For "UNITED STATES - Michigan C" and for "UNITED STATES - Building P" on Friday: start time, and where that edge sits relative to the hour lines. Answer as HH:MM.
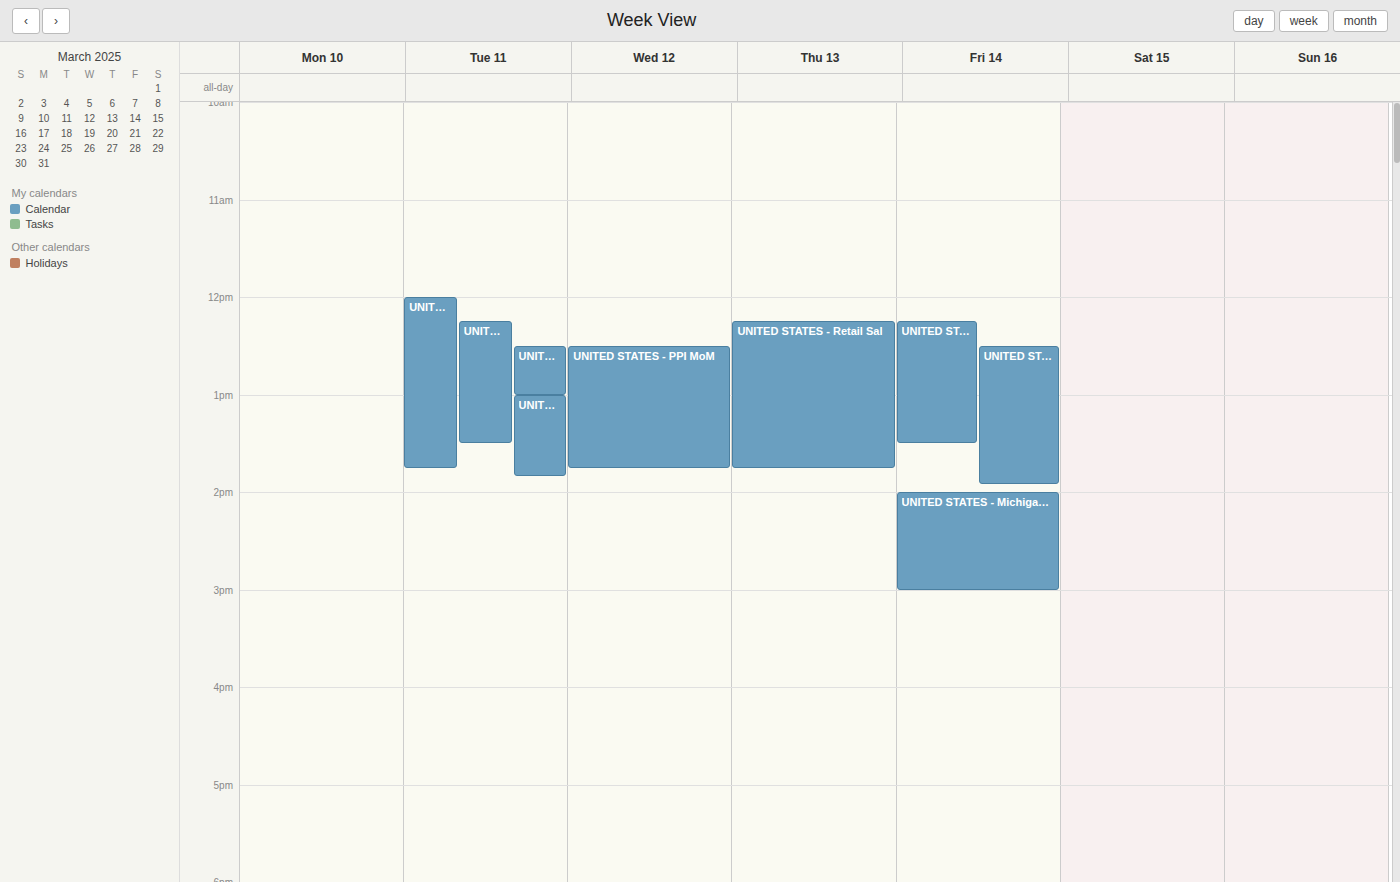
"UNITED STATES - Michigan C": 14:00, exactly on the 14:00 line. "UNITED STATES - Building P": 12:30, halfway between the 12:00 and 13:00 lines.